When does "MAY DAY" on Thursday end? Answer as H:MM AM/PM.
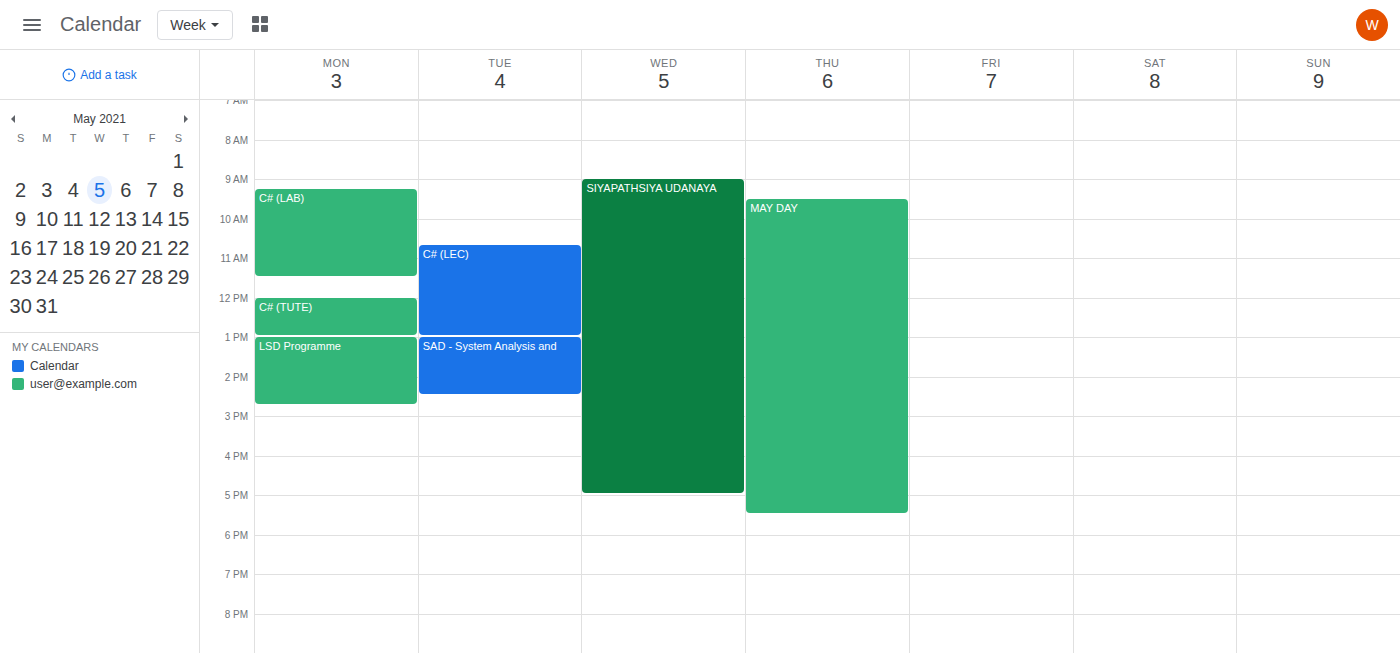
5:30 PM